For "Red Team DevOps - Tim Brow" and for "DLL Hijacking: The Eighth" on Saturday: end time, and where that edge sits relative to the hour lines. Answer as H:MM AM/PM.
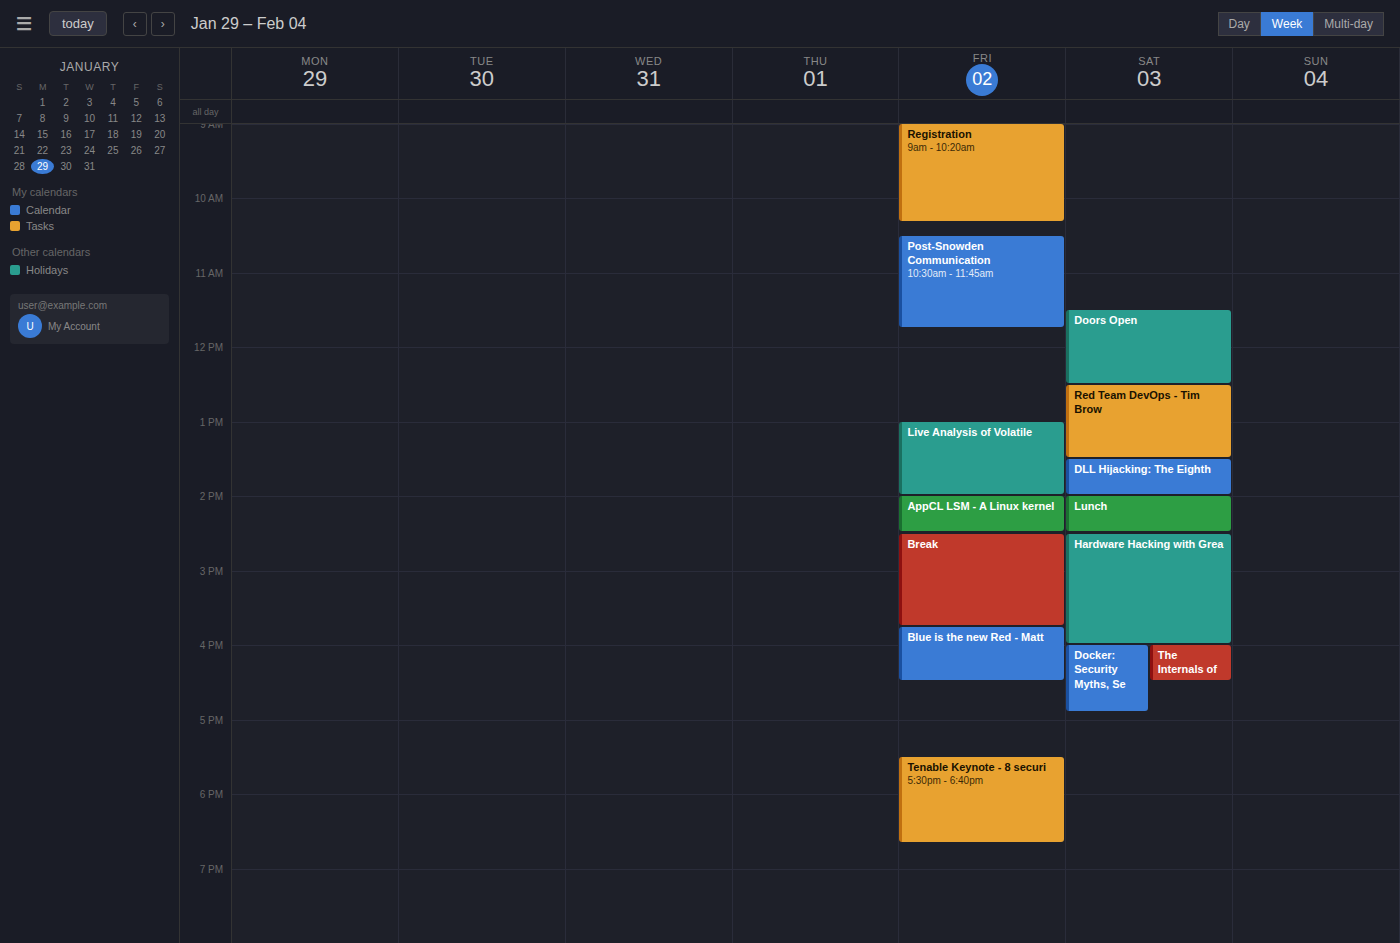
"Red Team DevOps - Tim Brow": 1:30 PM, halfway between the 1 PM and 2 PM lines. "DLL Hijacking: The Eighth": 2:00 PM, exactly on the 2 PM line.